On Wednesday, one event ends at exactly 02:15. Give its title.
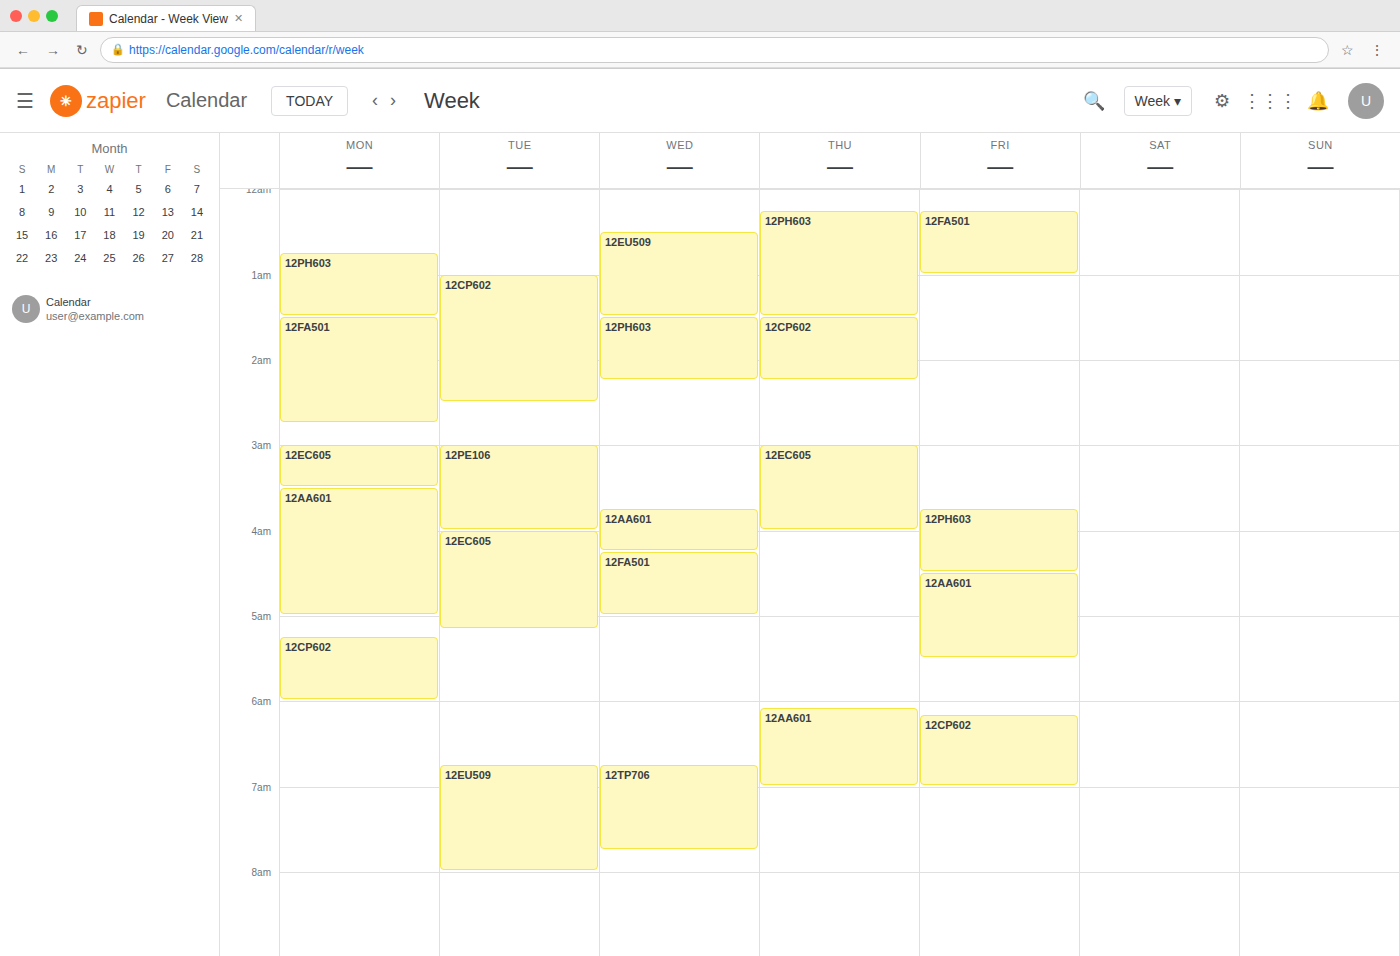
"12PH603"